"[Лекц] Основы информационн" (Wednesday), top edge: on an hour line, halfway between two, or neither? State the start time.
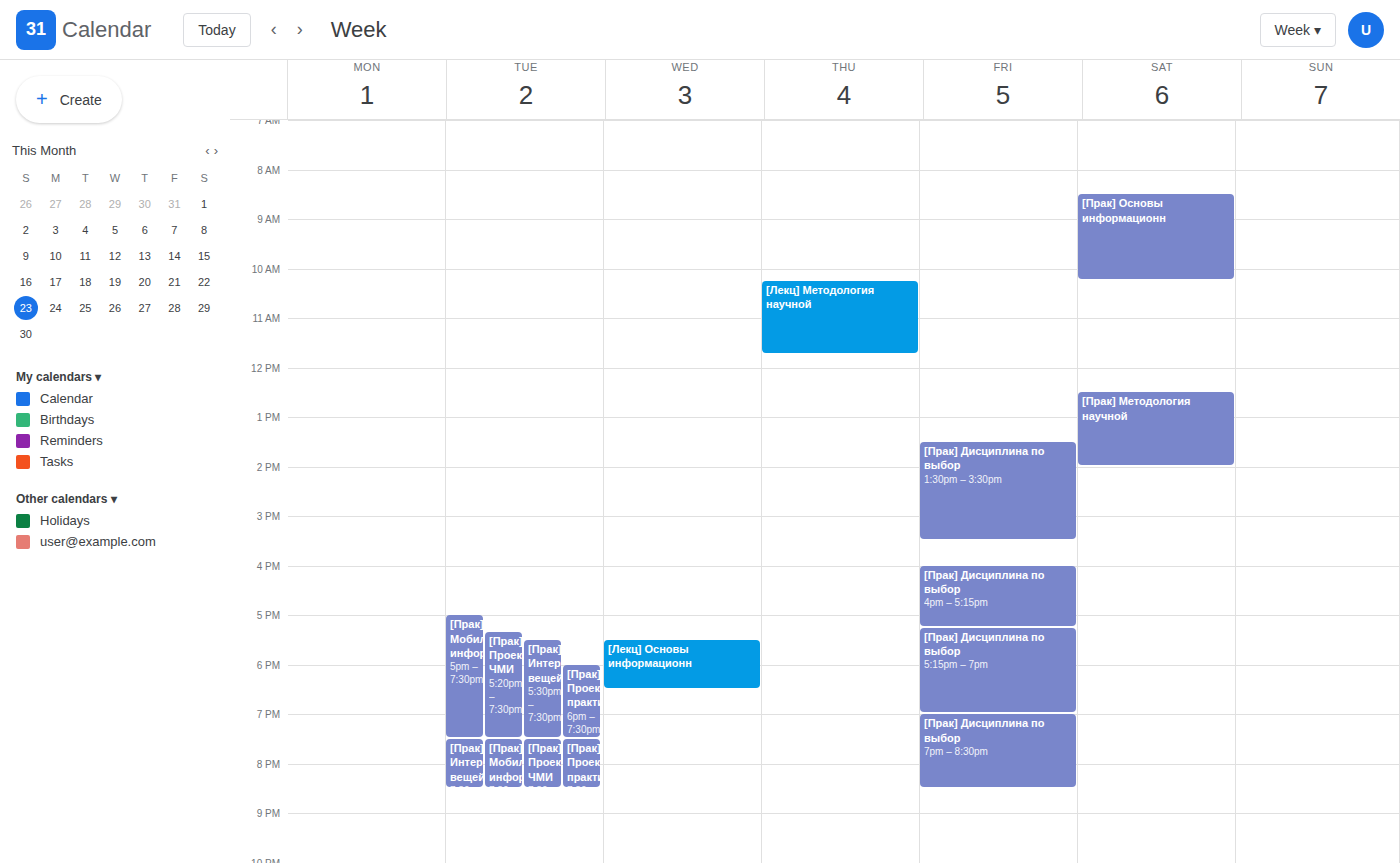
5:30 PM -- halfway between the 5 PM and 6 PM lines.